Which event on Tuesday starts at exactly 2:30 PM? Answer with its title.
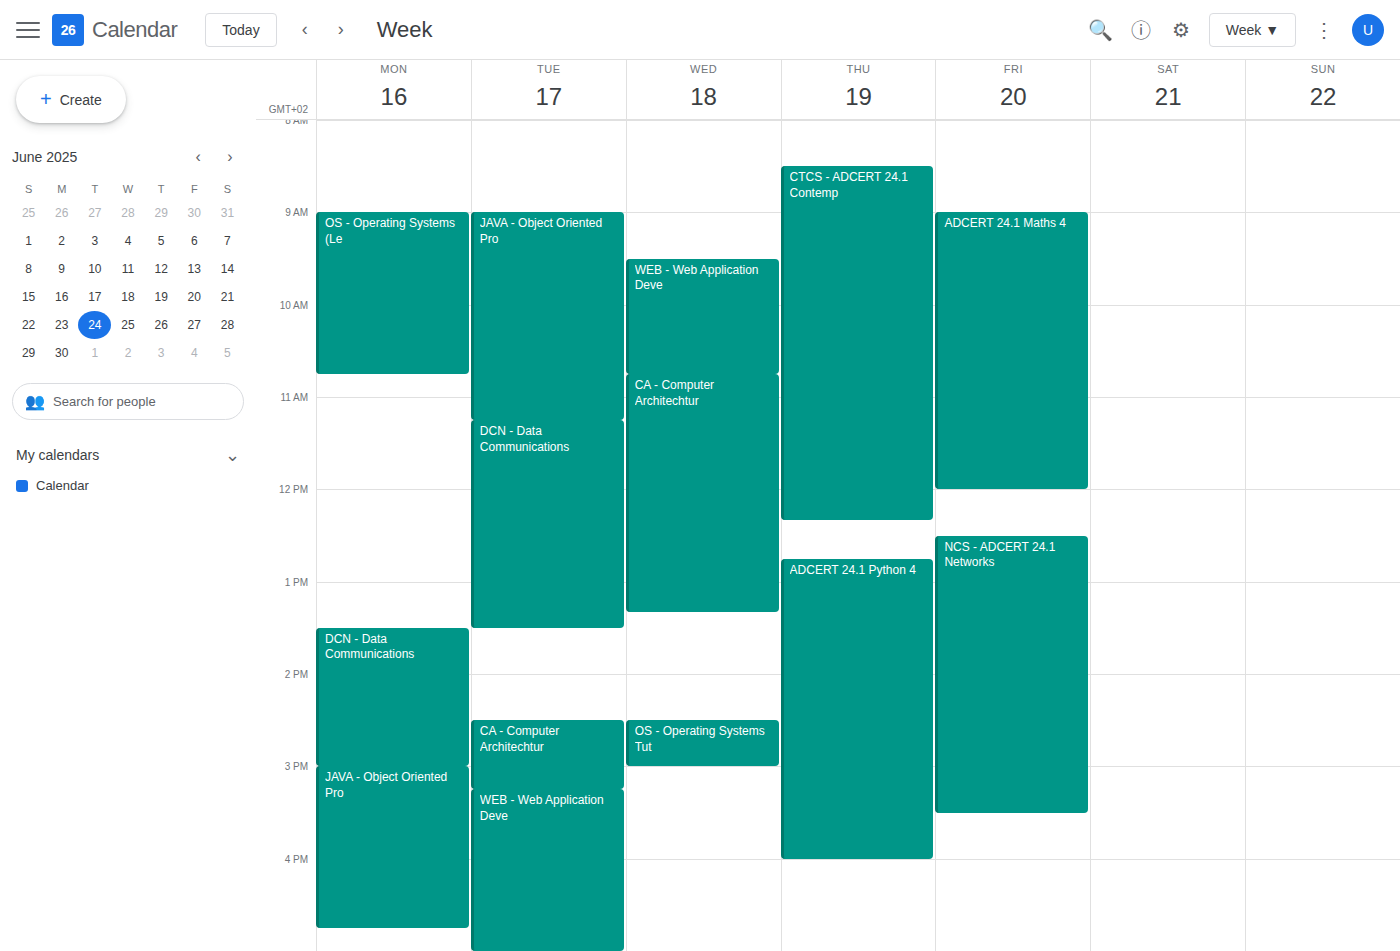
"CA - Computer Architechtur"